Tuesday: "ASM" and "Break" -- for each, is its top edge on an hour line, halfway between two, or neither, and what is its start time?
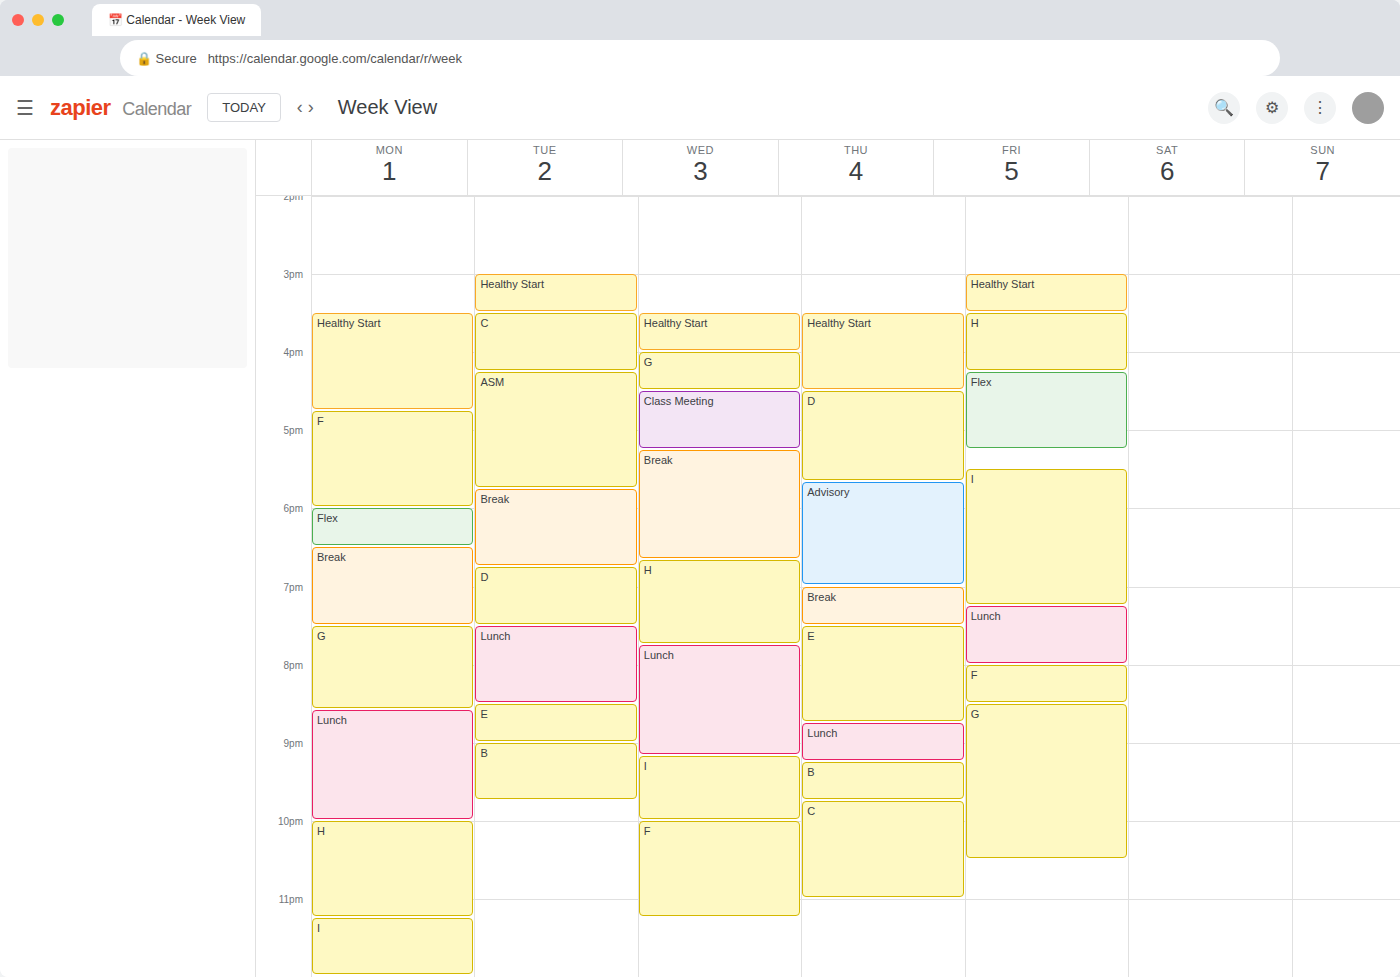
"ASM": 4:15 PM, neither: a quarter of the way from the 4 PM line to the 5 PM line. "Break": 5:45 PM, neither: three quarters of the way from the 5 PM line to the 6 PM line.